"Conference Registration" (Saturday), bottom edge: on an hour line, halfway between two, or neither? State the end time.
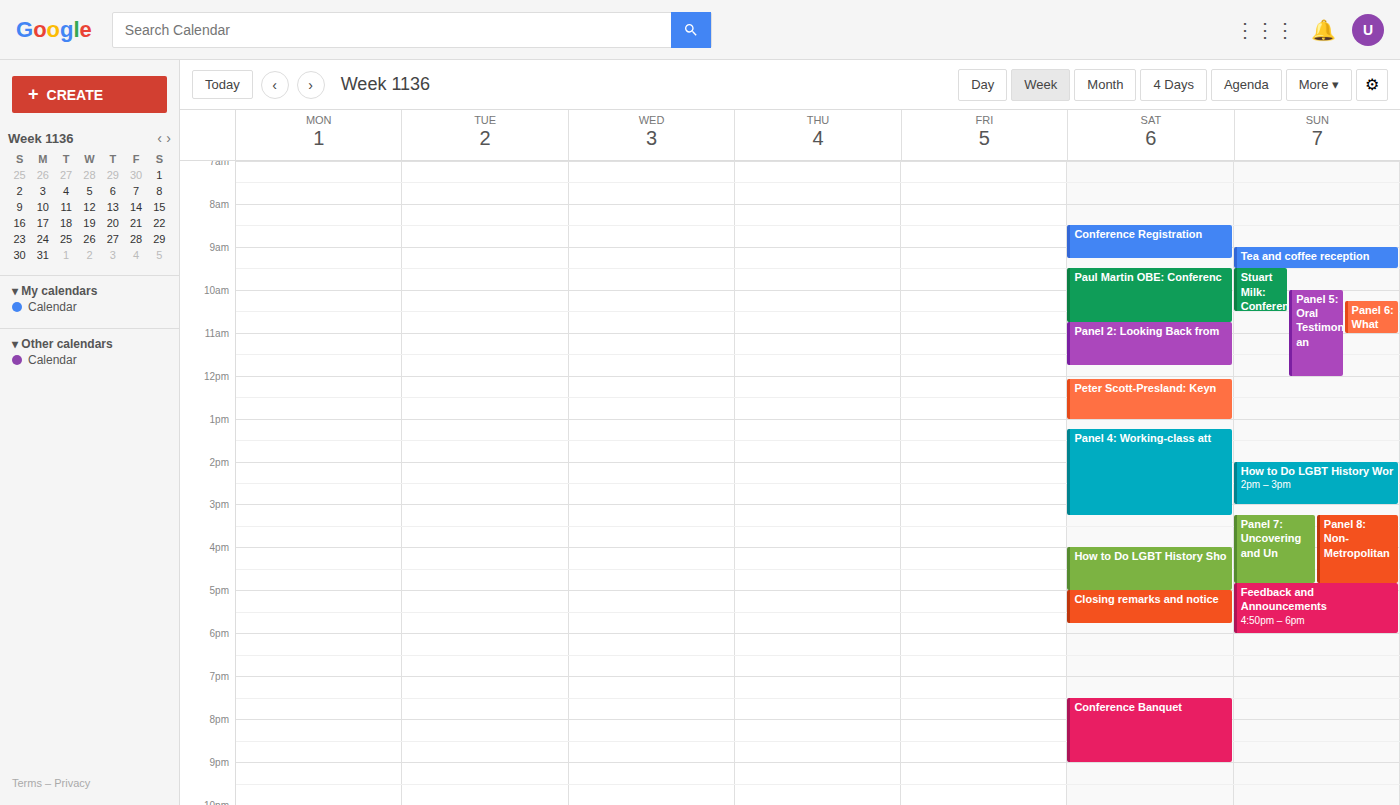
9:15 AM -- neither: a quarter of the way from the 9 AM line to the 10 AM line.